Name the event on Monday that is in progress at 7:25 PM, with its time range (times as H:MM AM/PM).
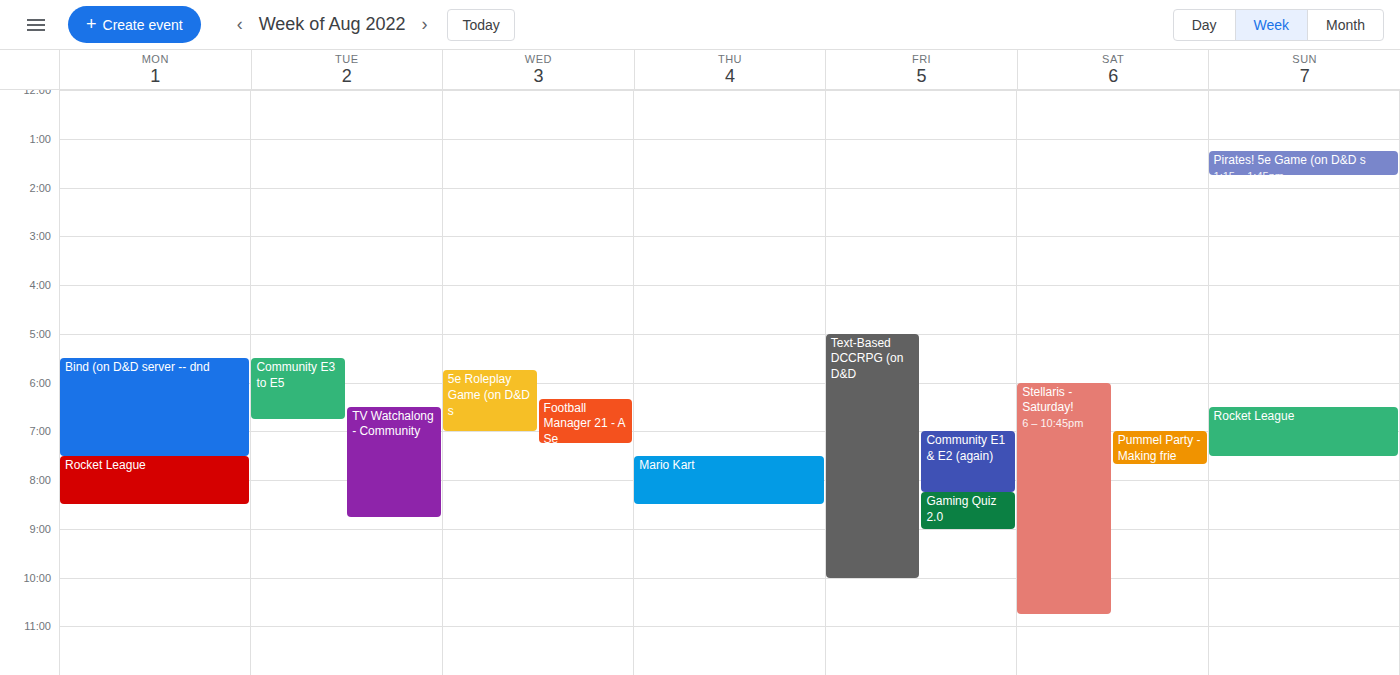
"Bind (on D&D server -- dnd", 5:30 PM to 7:30 PM